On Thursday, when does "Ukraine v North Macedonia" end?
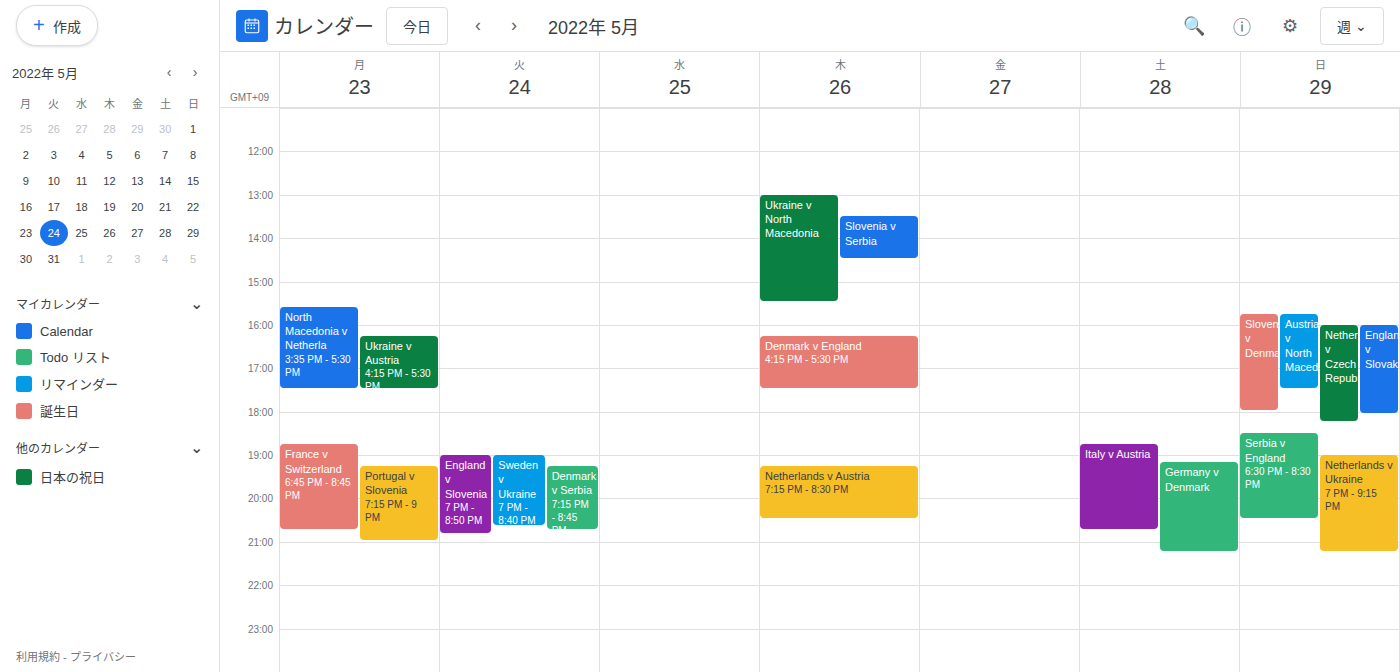
3:30 PM